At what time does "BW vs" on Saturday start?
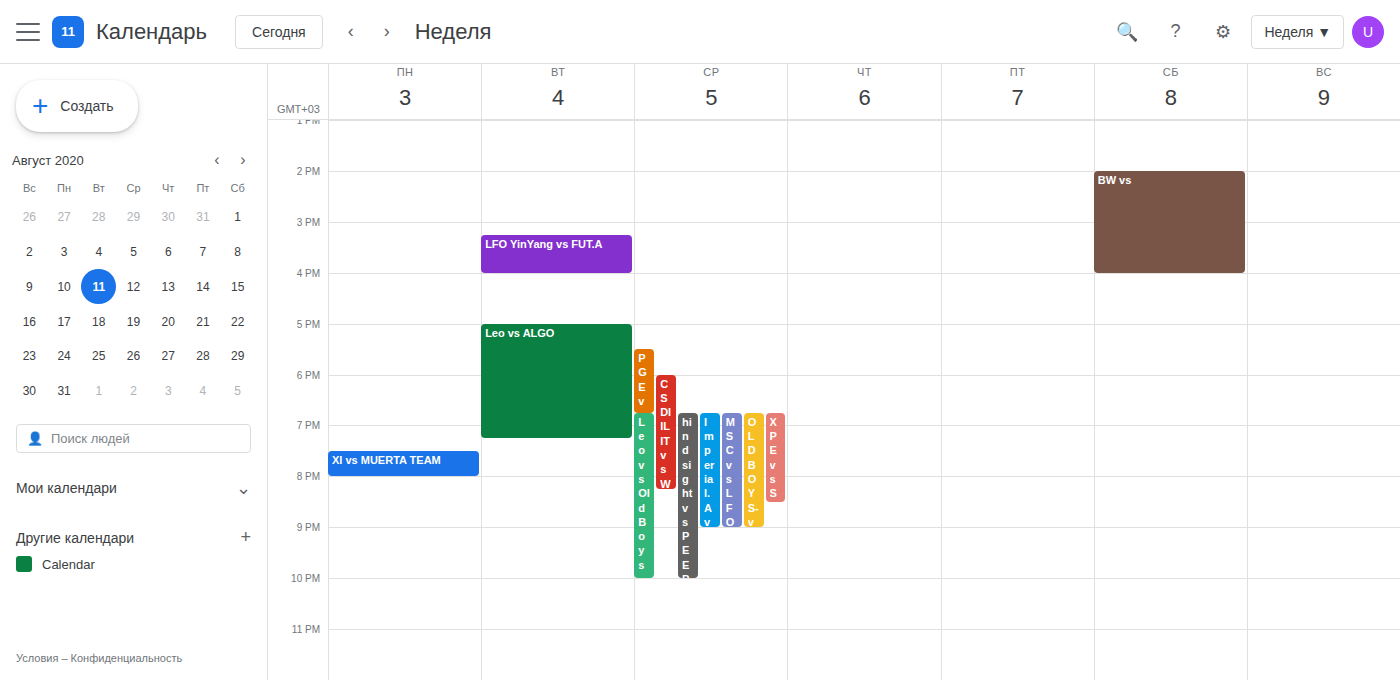
2:00 PM